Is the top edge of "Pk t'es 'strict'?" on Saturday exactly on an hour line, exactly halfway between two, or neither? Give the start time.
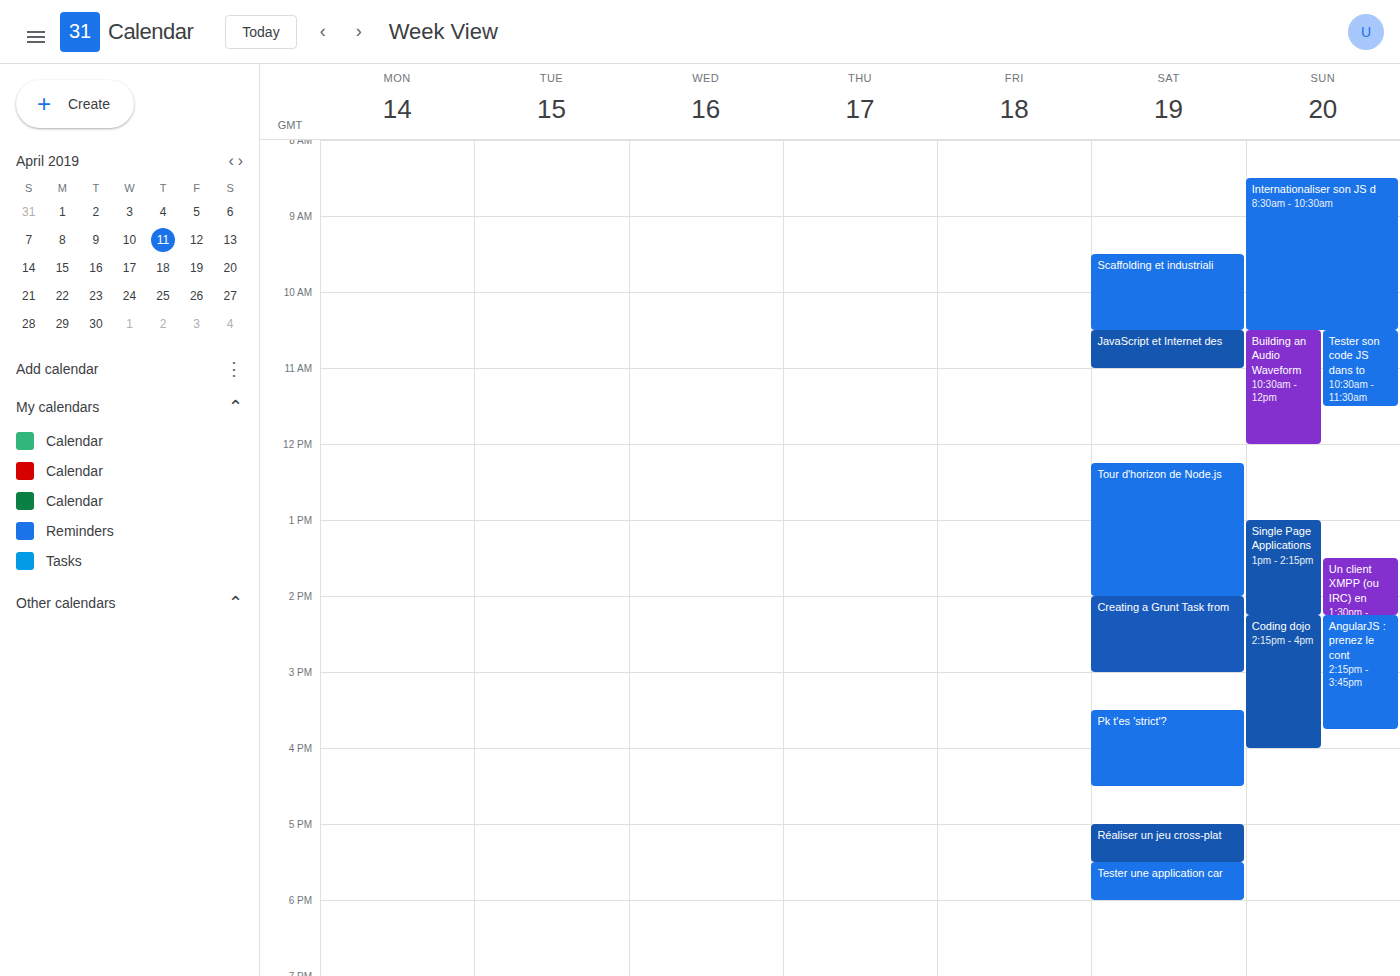
3:30 PM -- halfway between the 3 PM and 4 PM lines.